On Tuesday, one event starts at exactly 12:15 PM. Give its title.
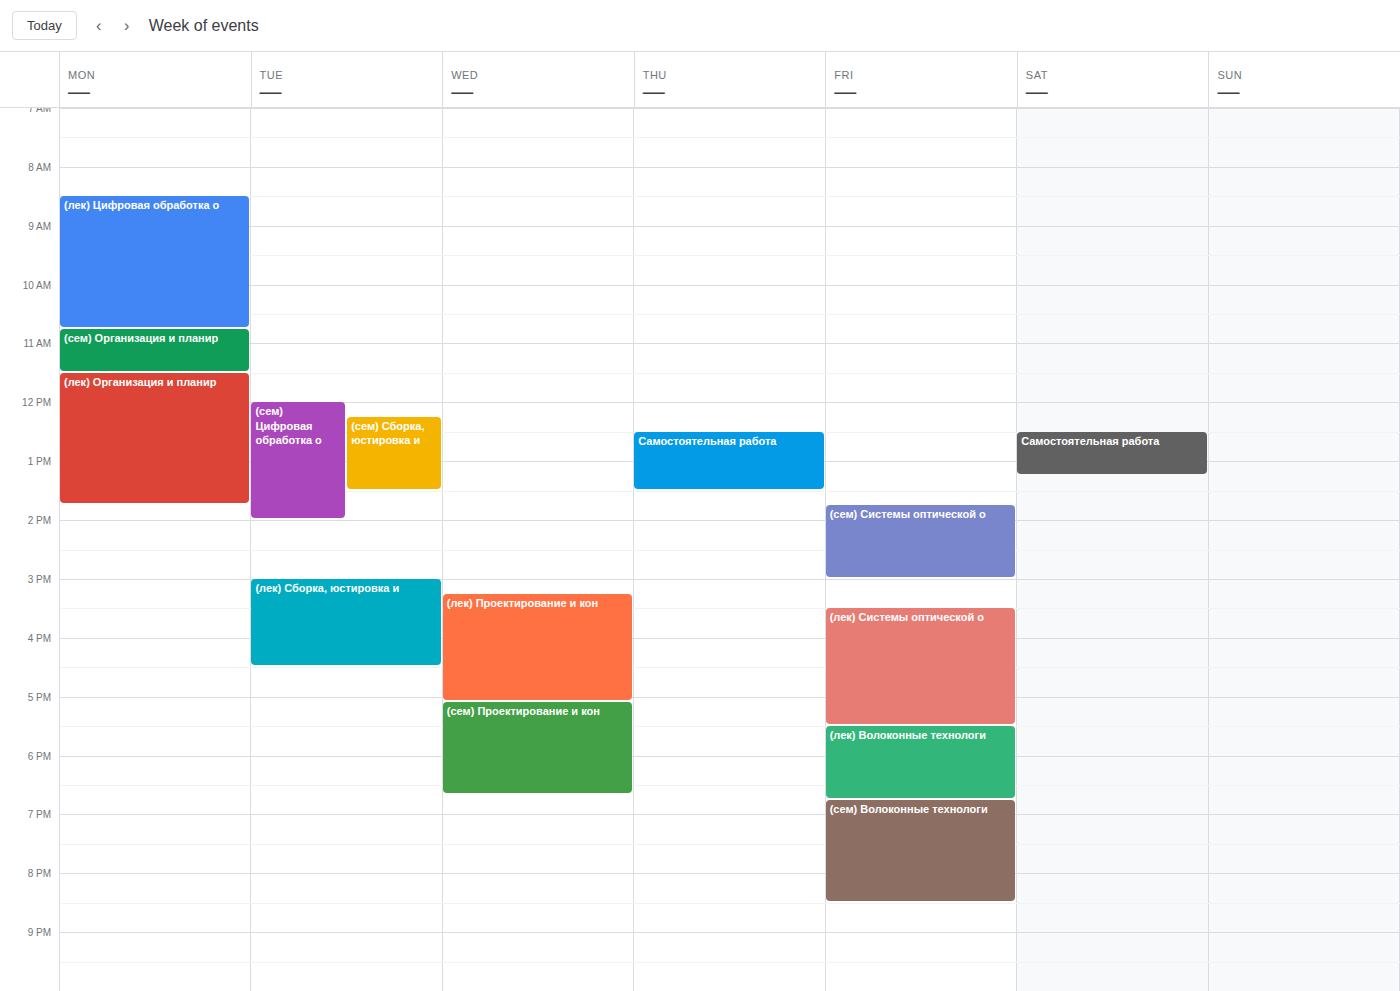
"(сем) Сборка, юстировка и"